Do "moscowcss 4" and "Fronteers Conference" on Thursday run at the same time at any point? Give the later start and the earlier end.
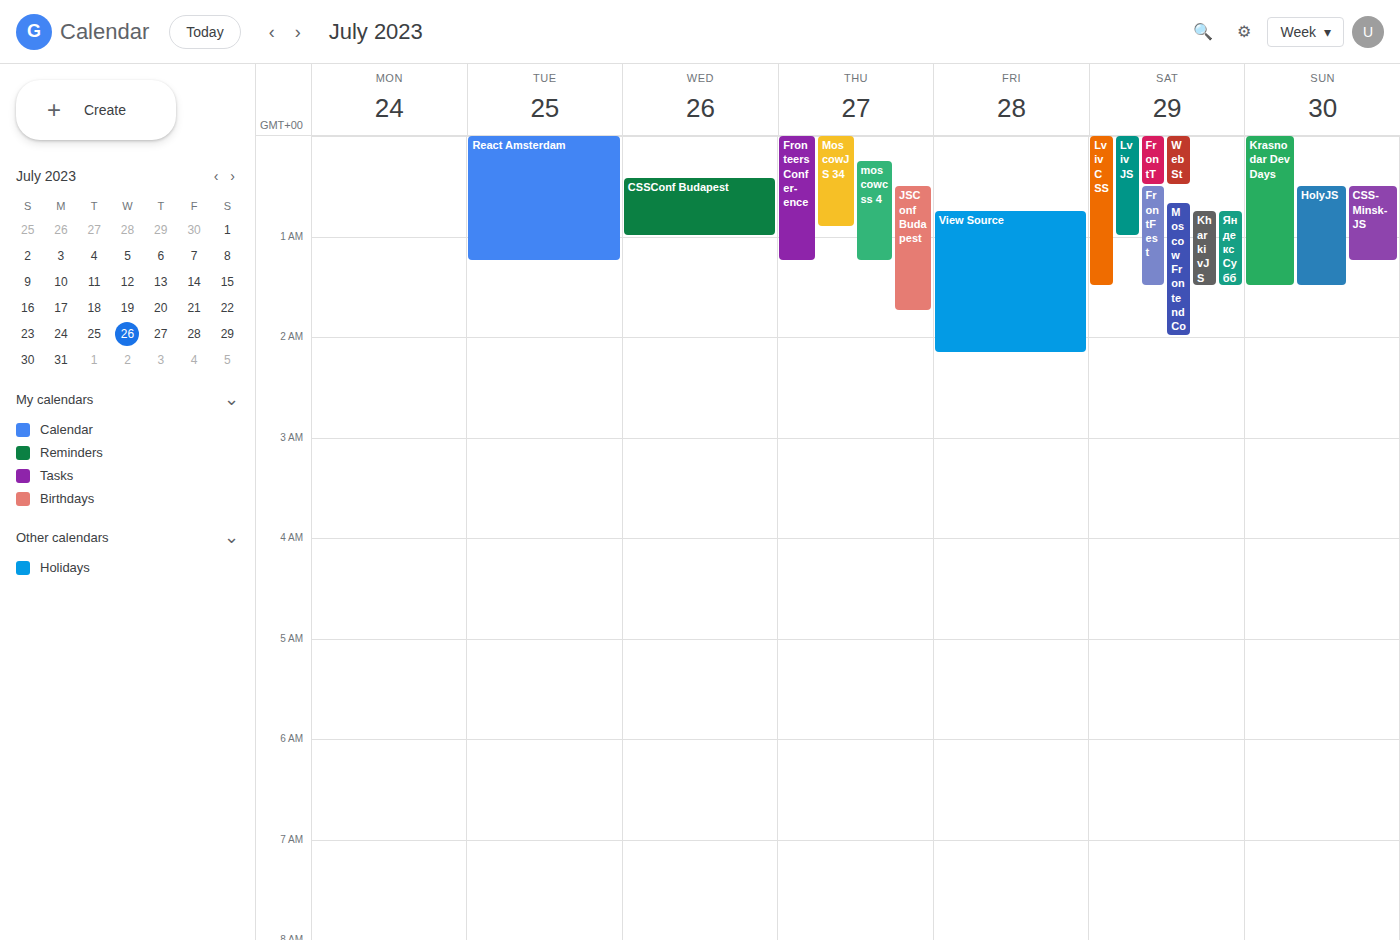
"moscowcss 4" starts at 12:15 AM, before "Fronteers Conference" ends at 1:15 AM -- they overlap.